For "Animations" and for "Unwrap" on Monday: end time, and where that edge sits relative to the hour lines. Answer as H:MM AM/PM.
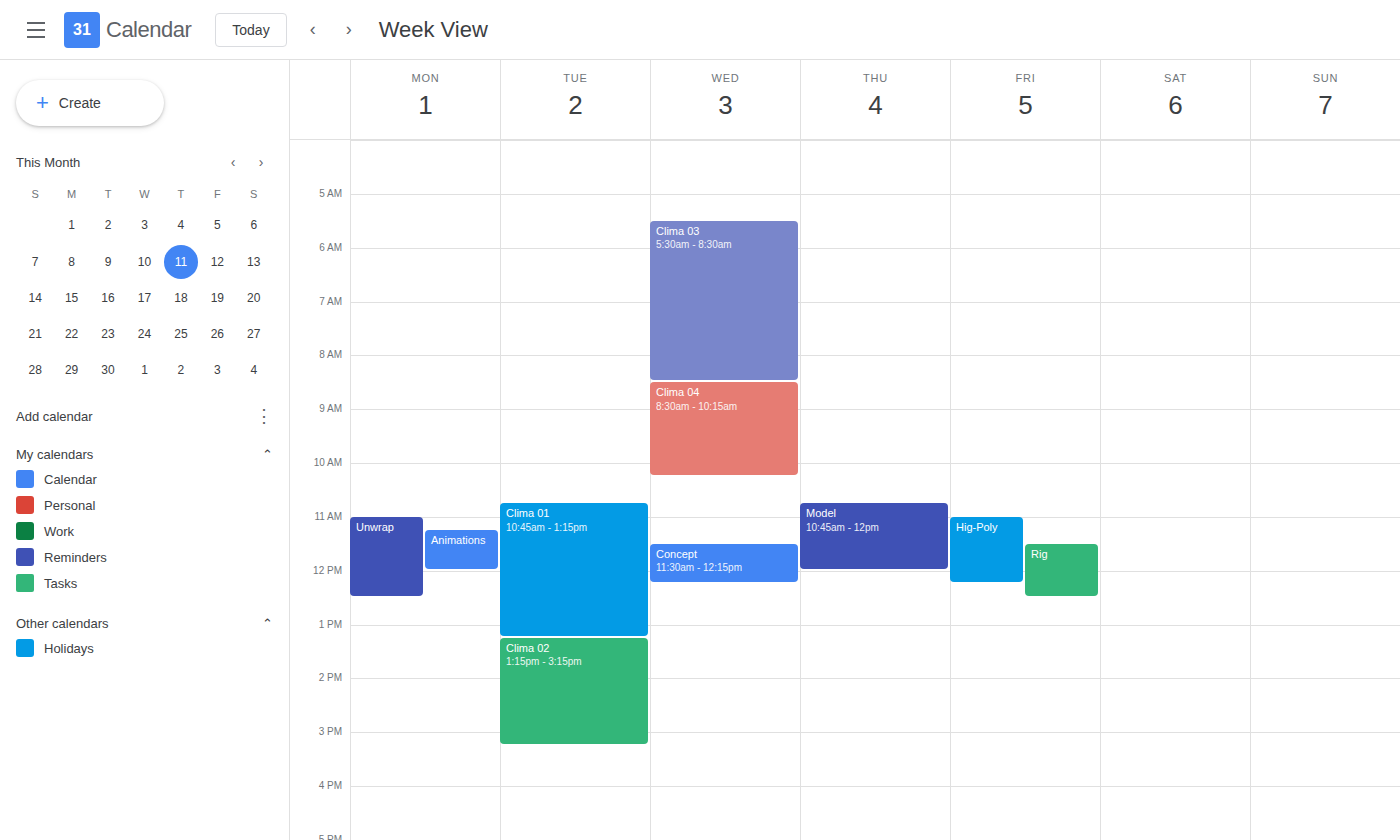
"Animations": 12:00 PM, exactly on the 12 PM line. "Unwrap": 12:30 PM, halfway between the 12 PM and 1 PM lines.